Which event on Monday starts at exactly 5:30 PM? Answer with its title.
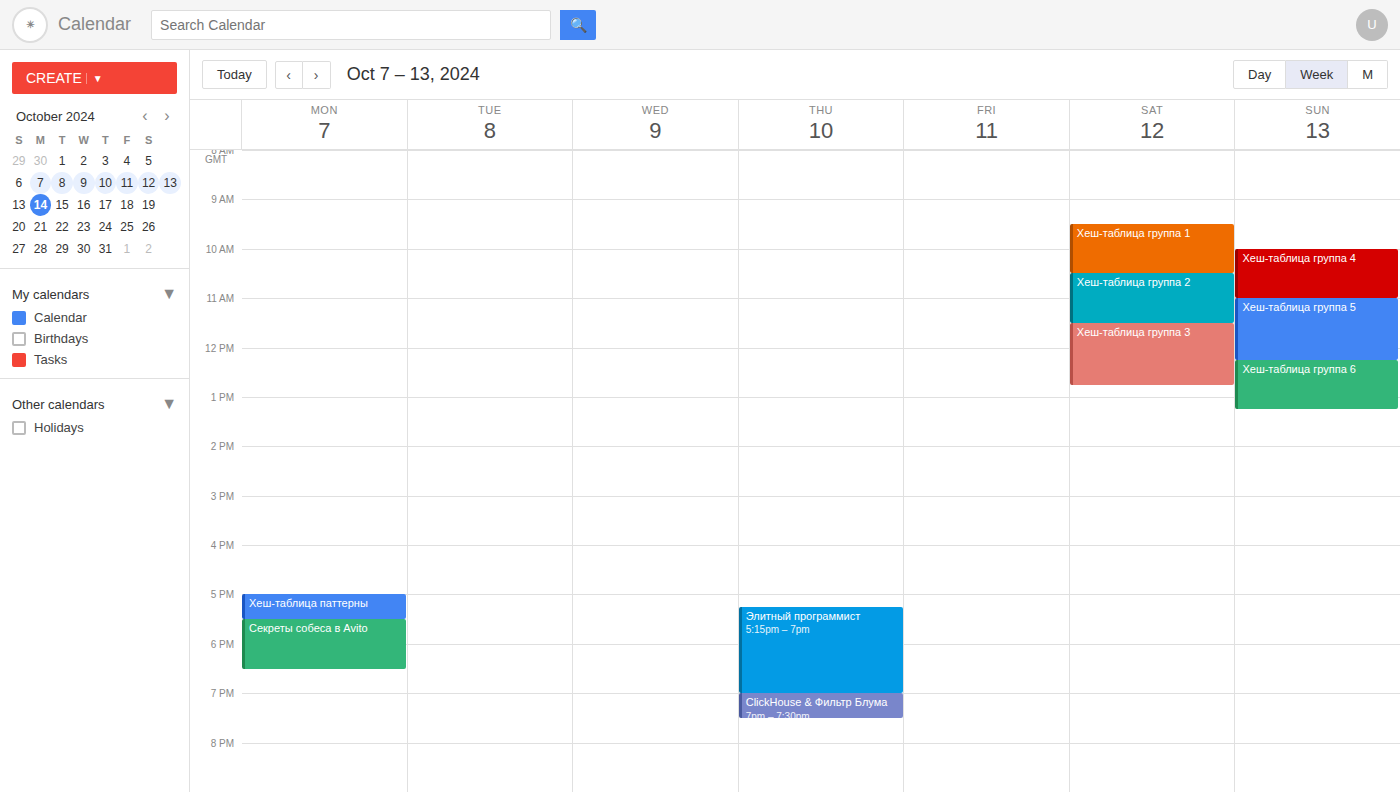
"Секреты собеса в Avito"